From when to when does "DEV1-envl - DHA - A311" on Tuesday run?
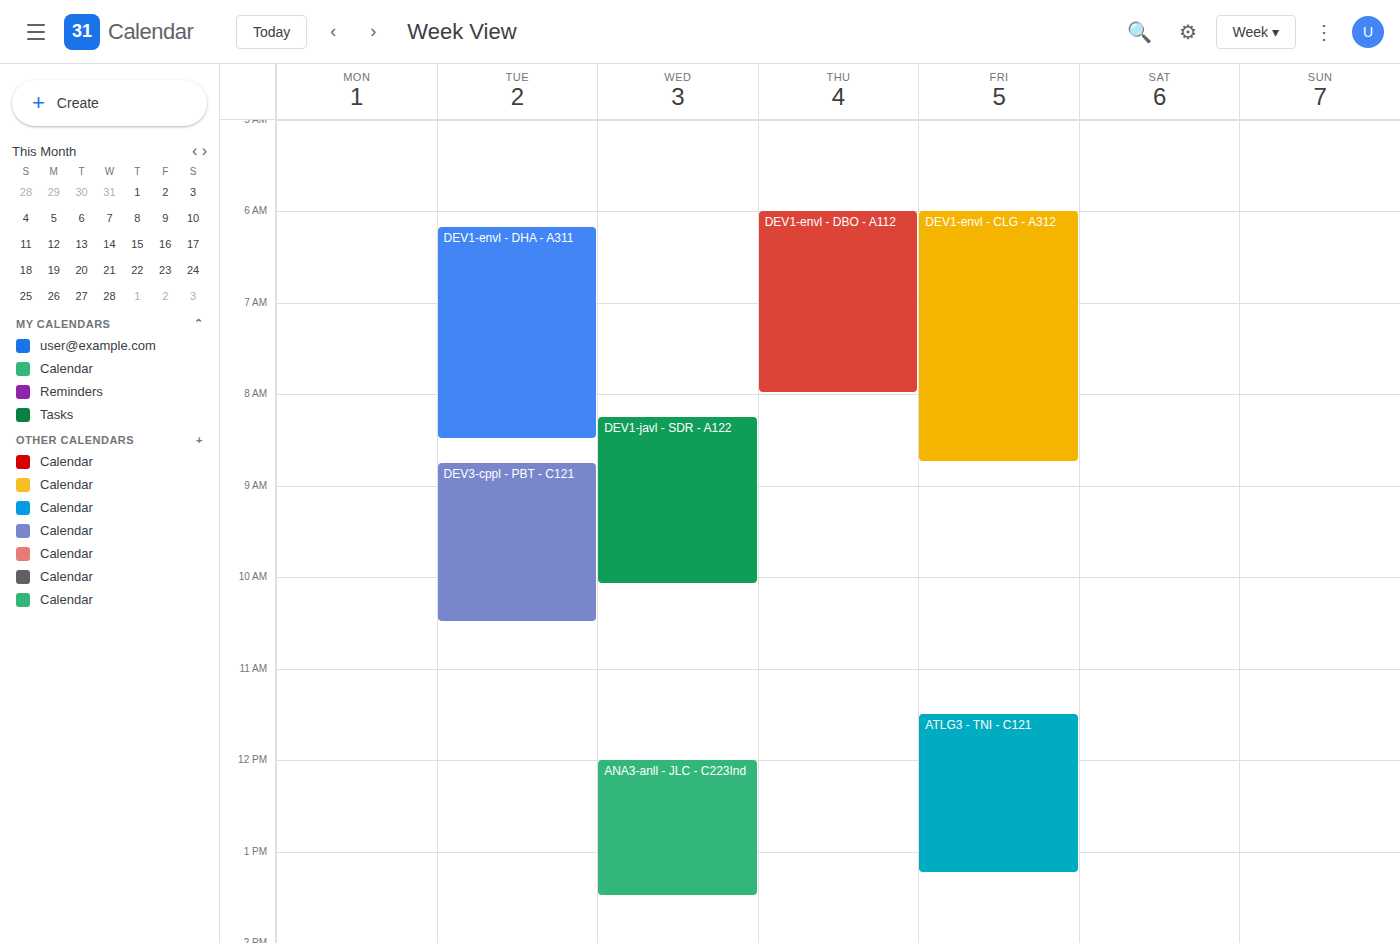
06:10 to 08:30